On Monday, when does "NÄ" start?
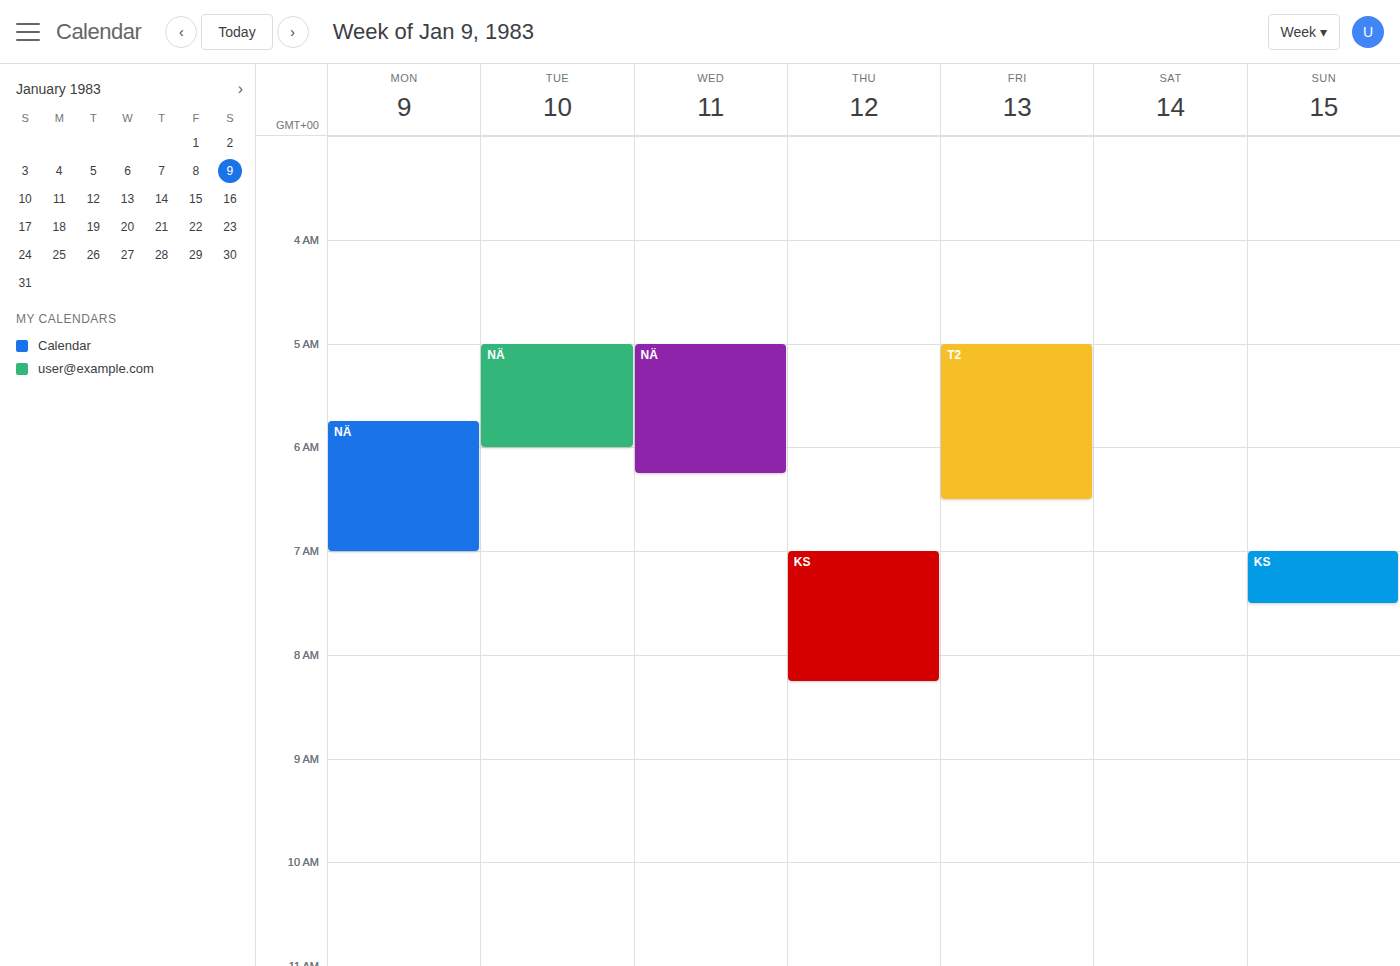
5:45 AM